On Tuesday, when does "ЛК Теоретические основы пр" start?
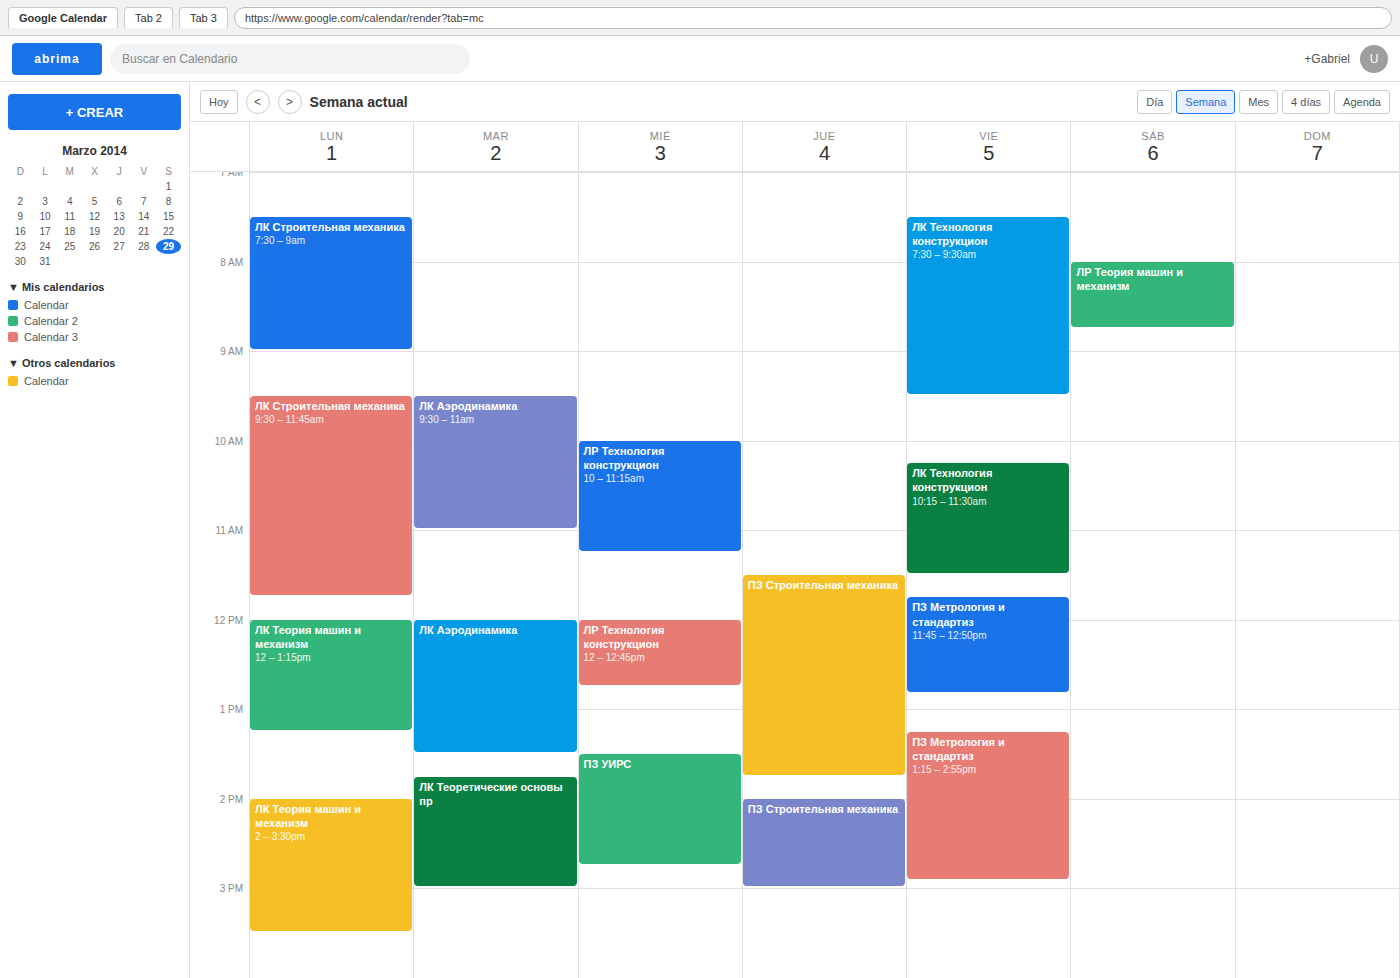
1:45 PM